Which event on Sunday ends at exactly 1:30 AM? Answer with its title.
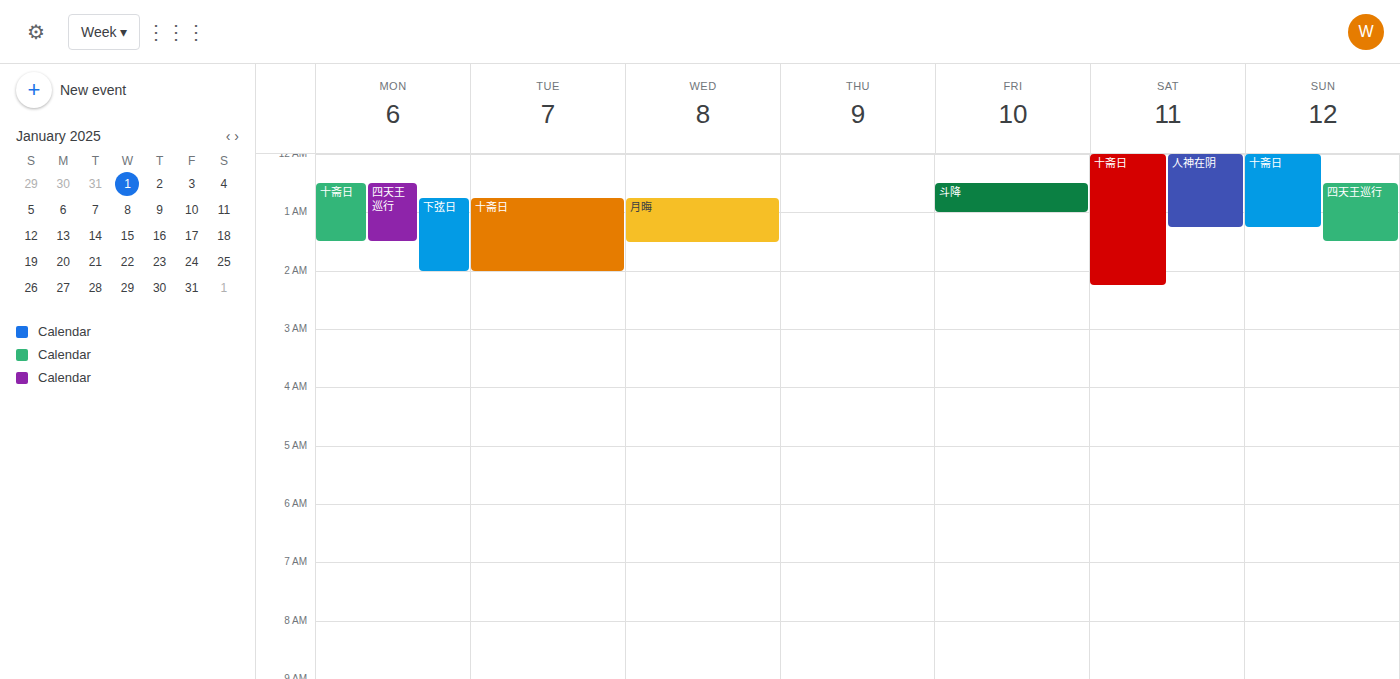
"四天王巡行"